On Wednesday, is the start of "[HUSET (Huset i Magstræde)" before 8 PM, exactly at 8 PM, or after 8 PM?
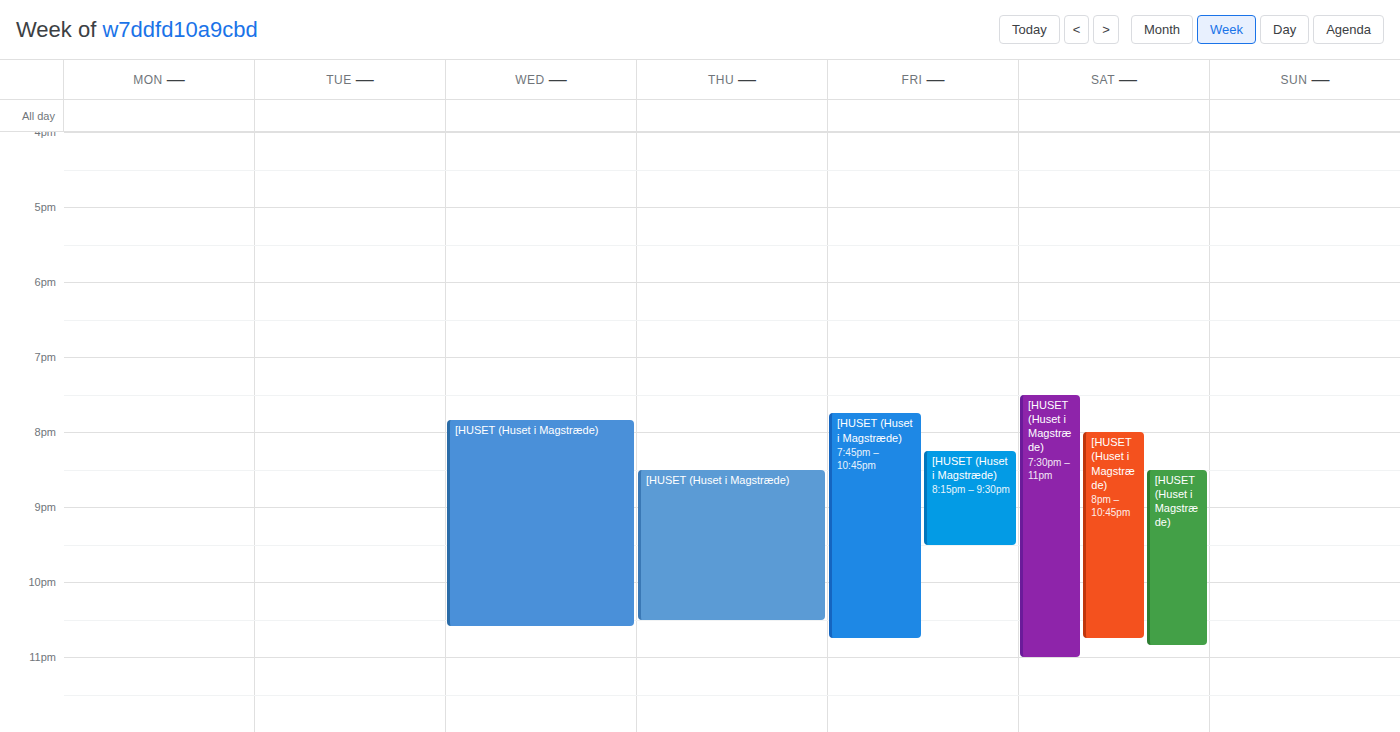
7:50 PM -- before 8 PM, 10 minutes above the 8 PM line.